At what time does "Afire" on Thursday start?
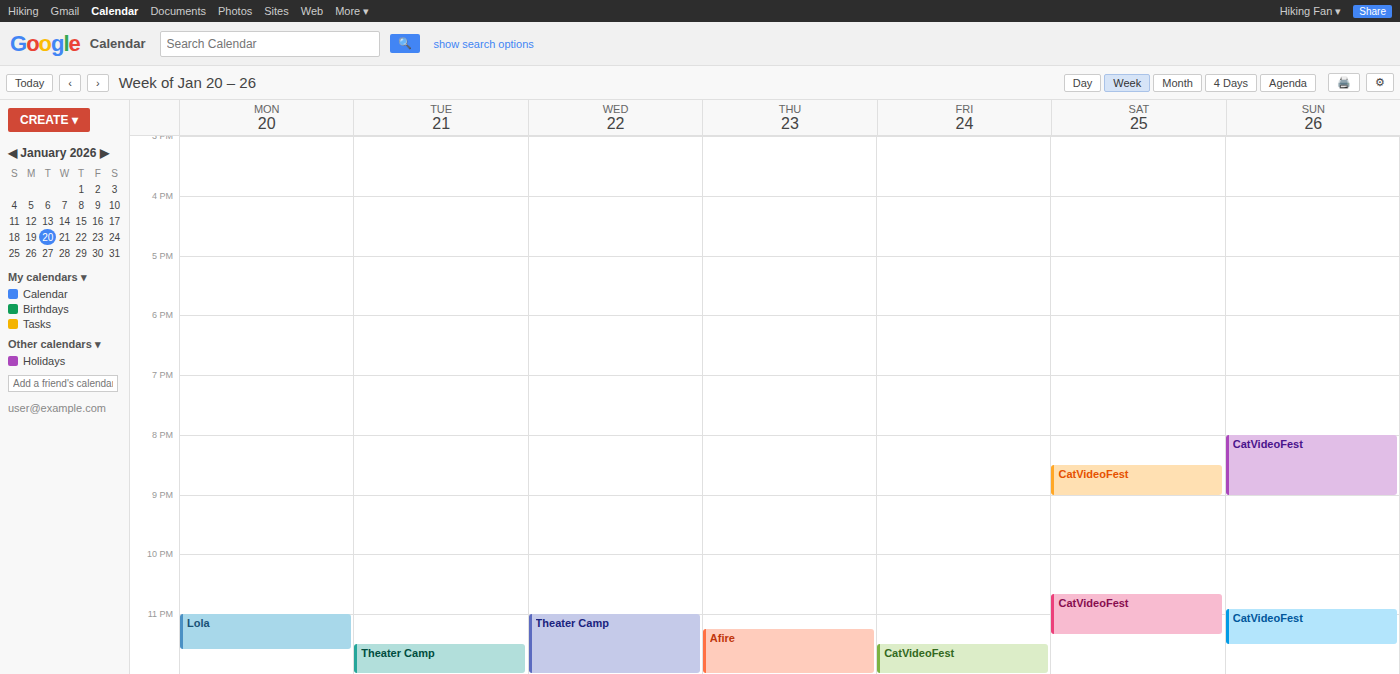
11:15 PM